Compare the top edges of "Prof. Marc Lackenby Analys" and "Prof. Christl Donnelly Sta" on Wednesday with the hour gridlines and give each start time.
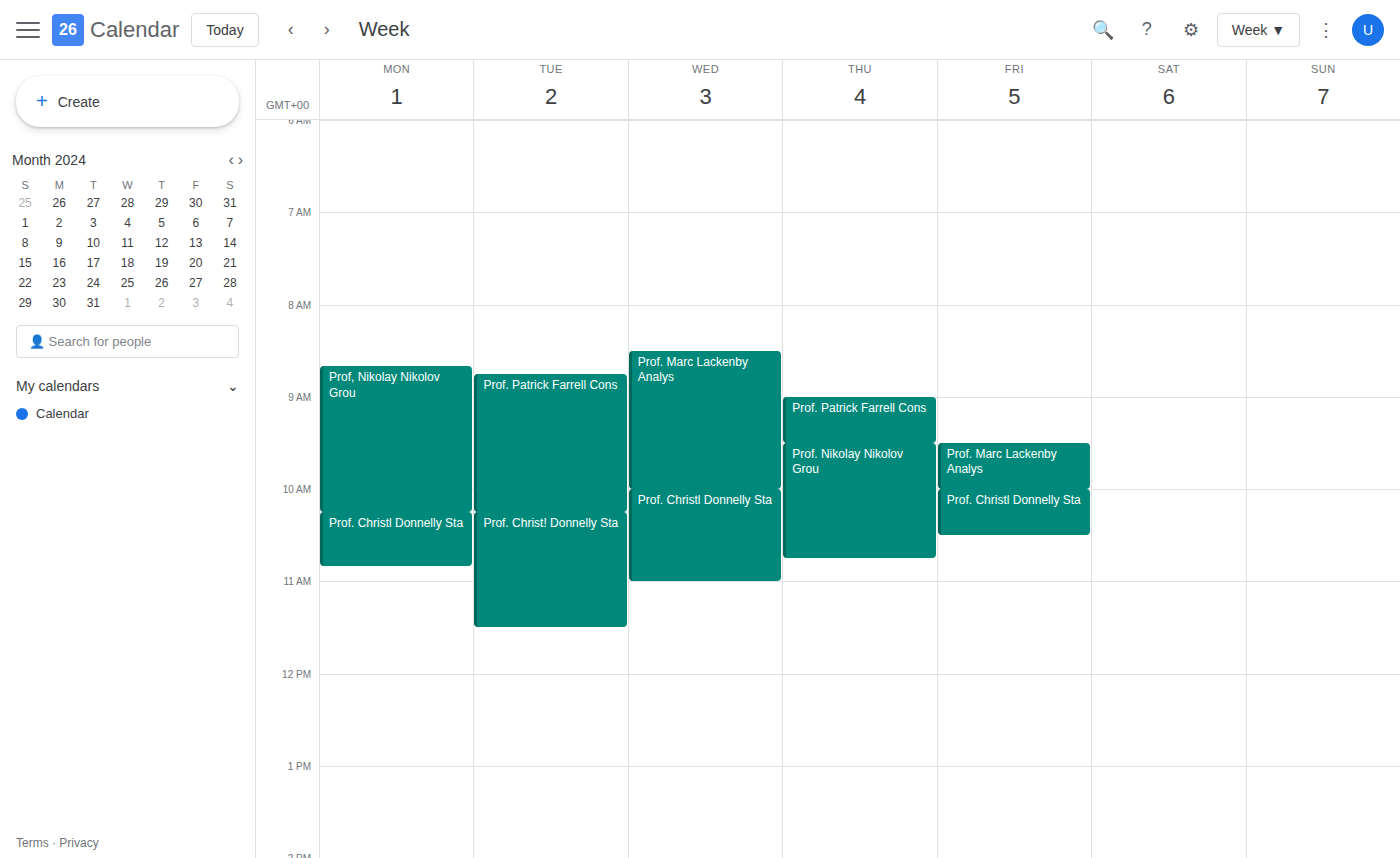
"Prof. Marc Lackenby Analys": 8:30 AM, halfway between the 8 AM and 9 AM lines. "Prof. Christl Donnelly Sta": 10:00 AM, exactly on the 10 AM line.